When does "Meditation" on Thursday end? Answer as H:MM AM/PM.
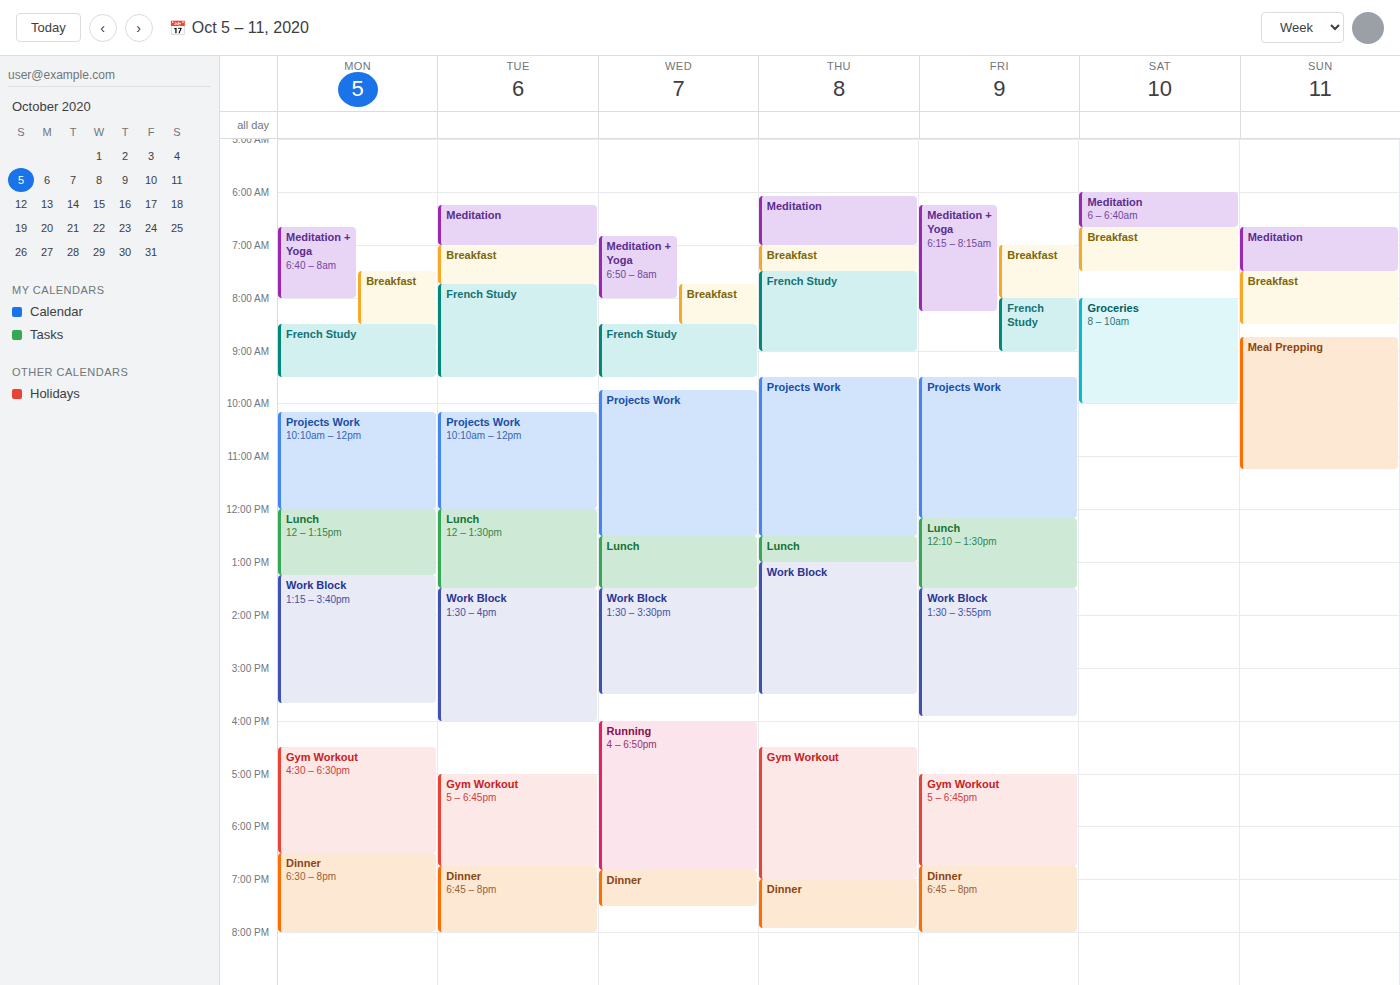
7:00 AM